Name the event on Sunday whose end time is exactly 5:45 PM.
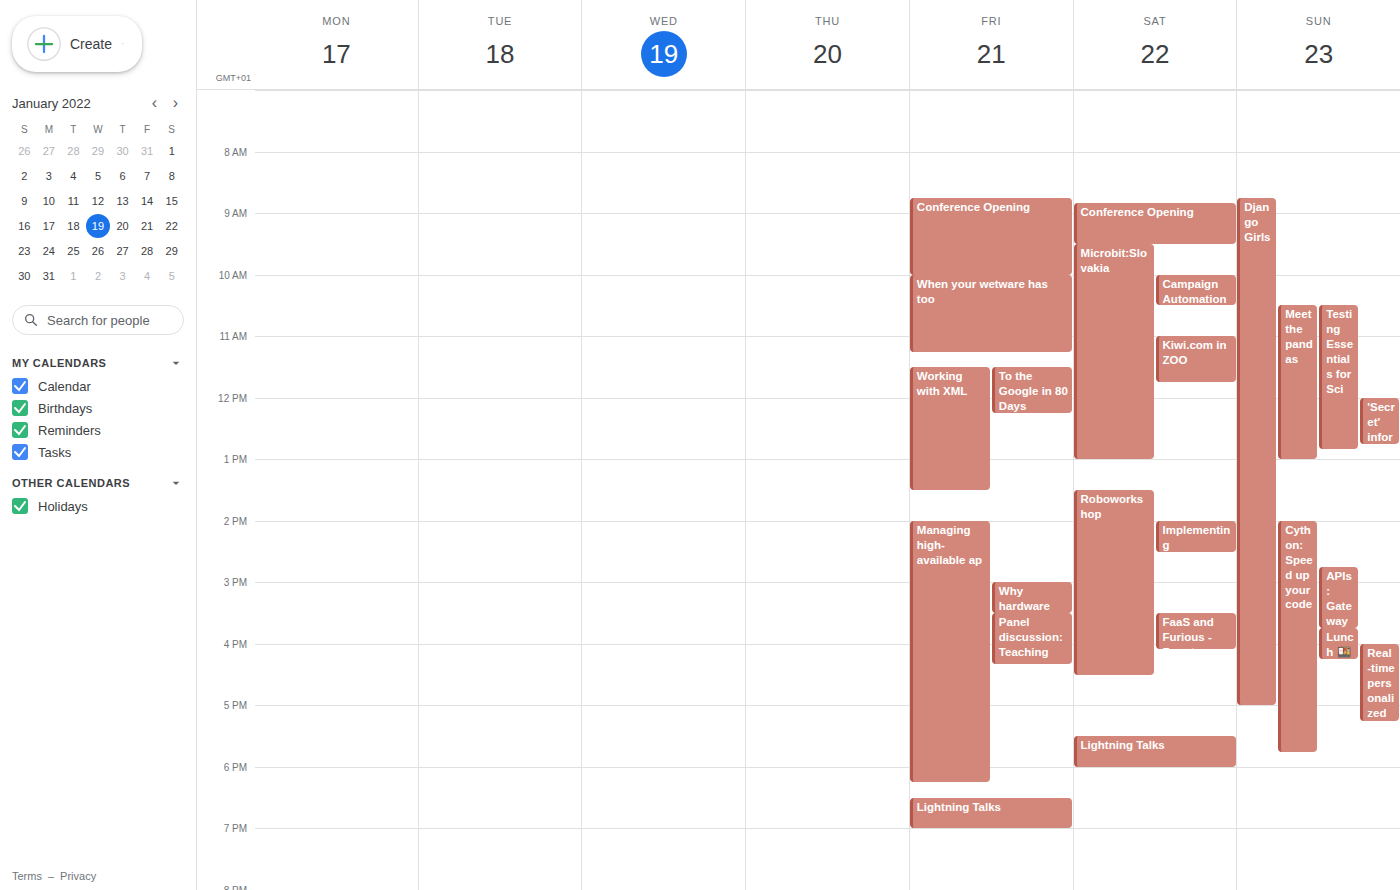
"Cython: Speed up your code"